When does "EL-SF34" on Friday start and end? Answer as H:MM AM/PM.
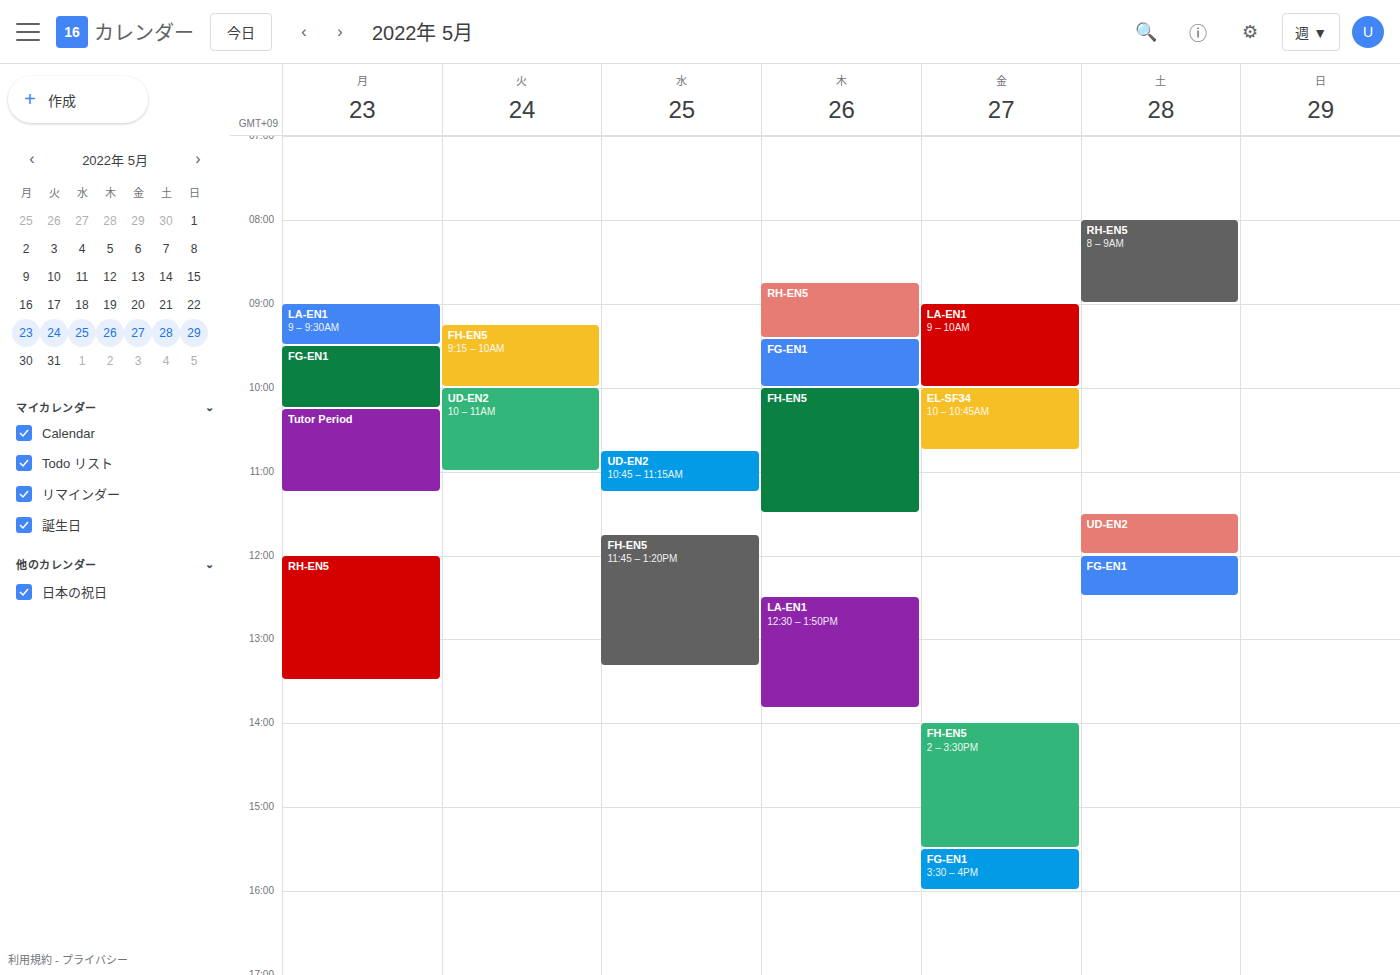
10:00 AM to 10:45 AM